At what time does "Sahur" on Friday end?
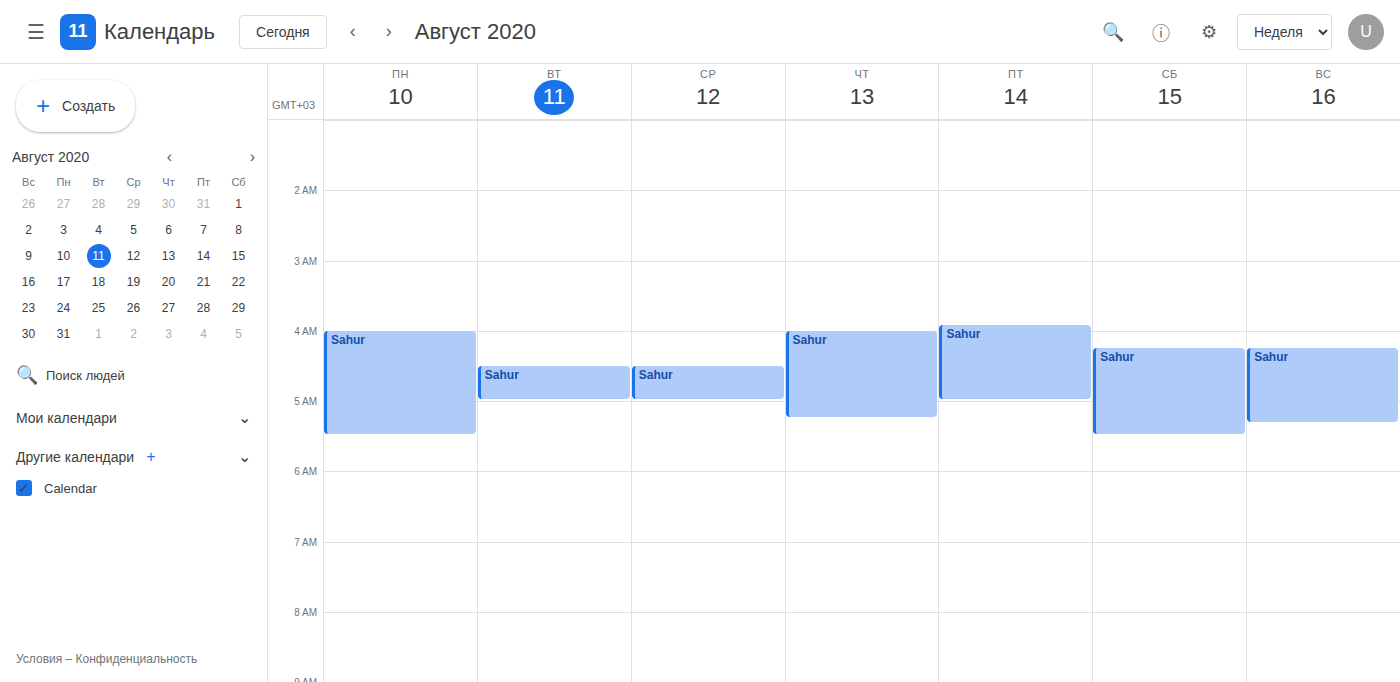
5:00 AM